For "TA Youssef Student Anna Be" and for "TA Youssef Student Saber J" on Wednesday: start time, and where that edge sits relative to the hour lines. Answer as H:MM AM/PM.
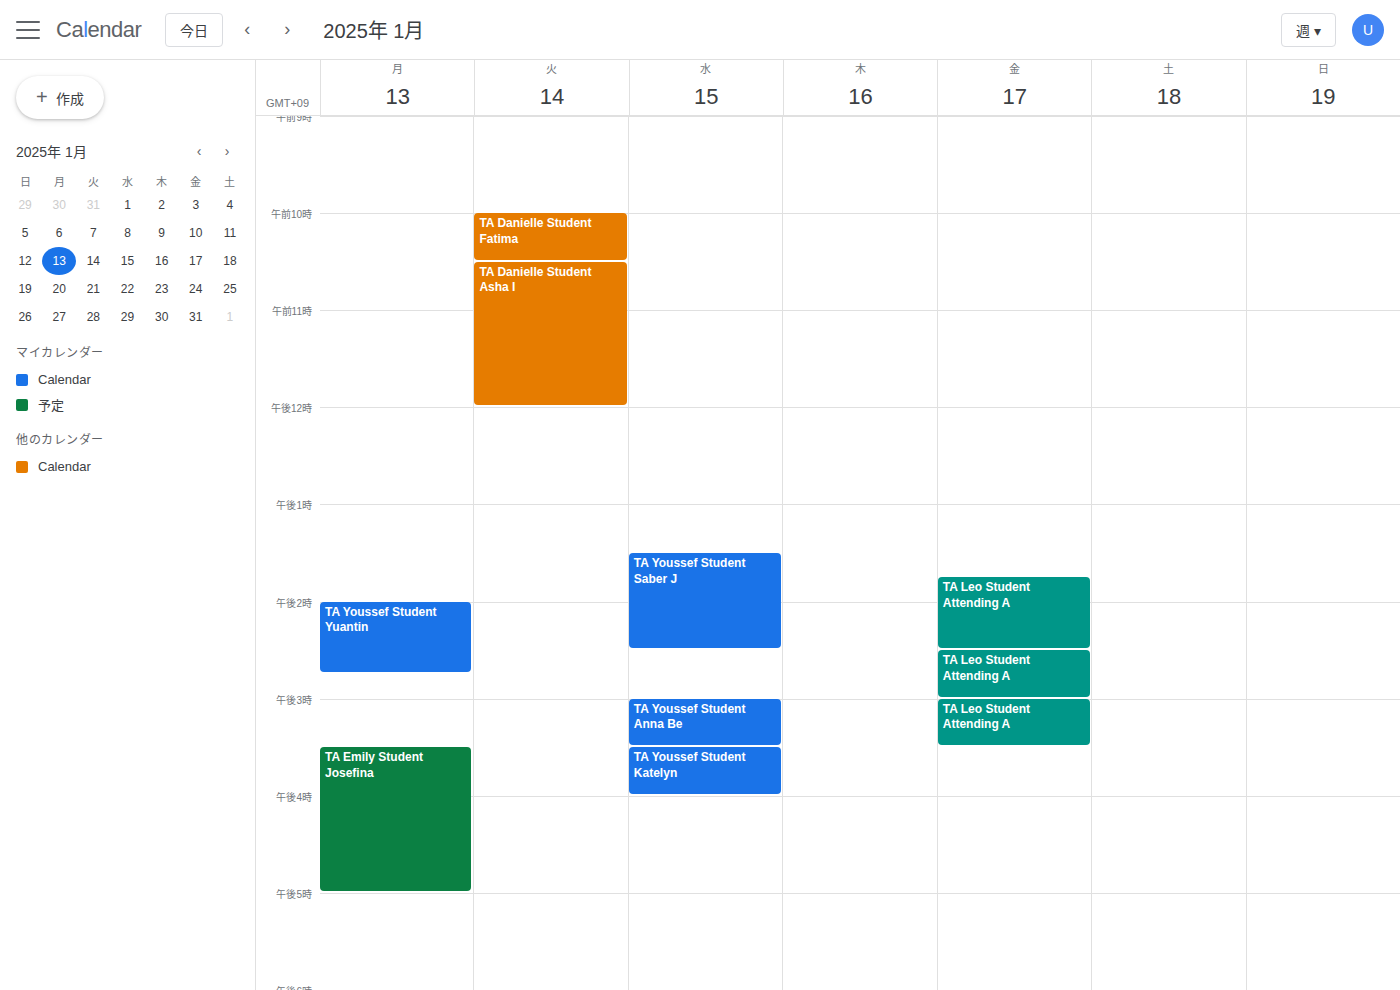
"TA Youssef Student Anna Be": 3:00 PM, exactly on the 3 PM line. "TA Youssef Student Saber J": 1:30 PM, halfway between the 1 PM and 2 PM lines.